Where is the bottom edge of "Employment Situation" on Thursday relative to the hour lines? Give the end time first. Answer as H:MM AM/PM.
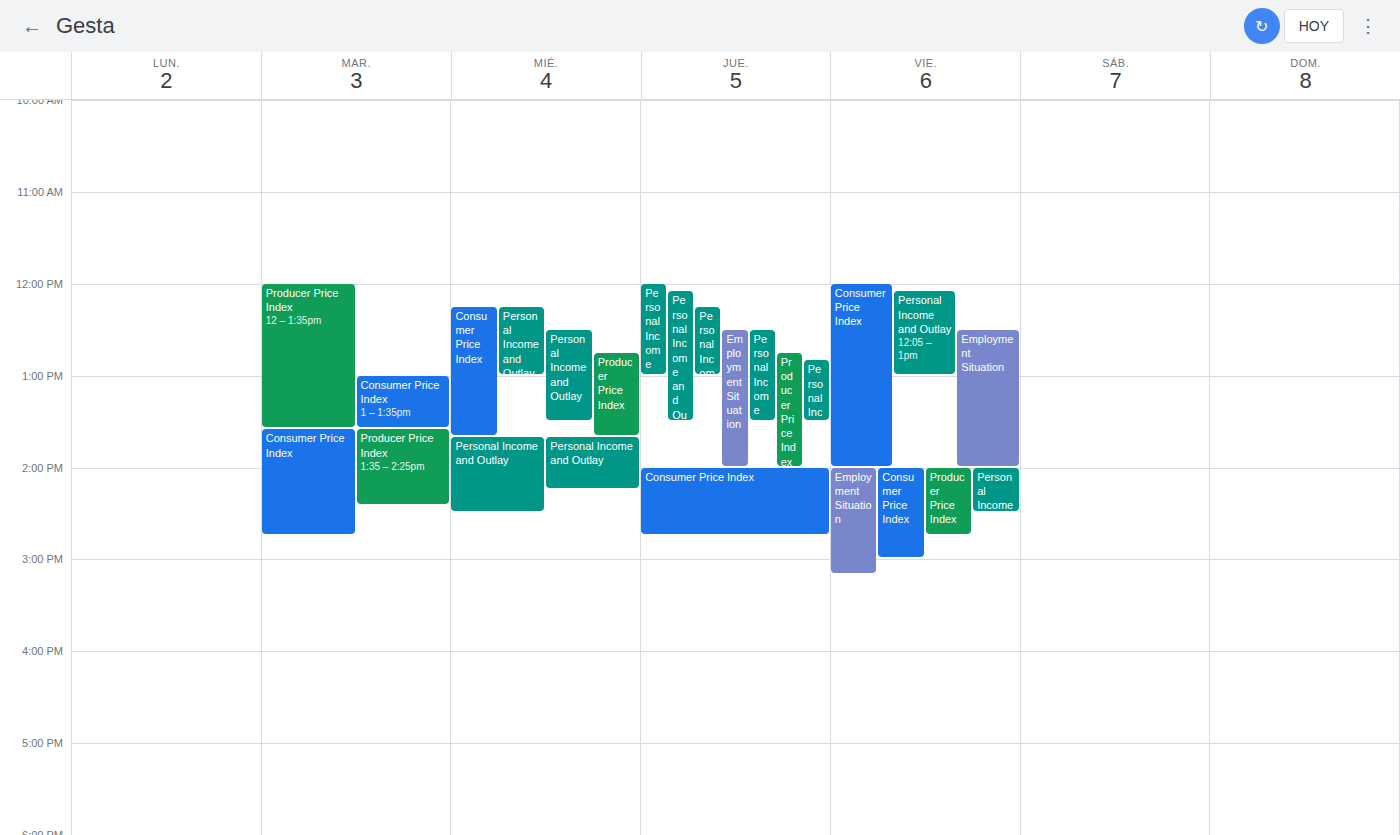
2:00 PM -- exactly on the 2 PM line.